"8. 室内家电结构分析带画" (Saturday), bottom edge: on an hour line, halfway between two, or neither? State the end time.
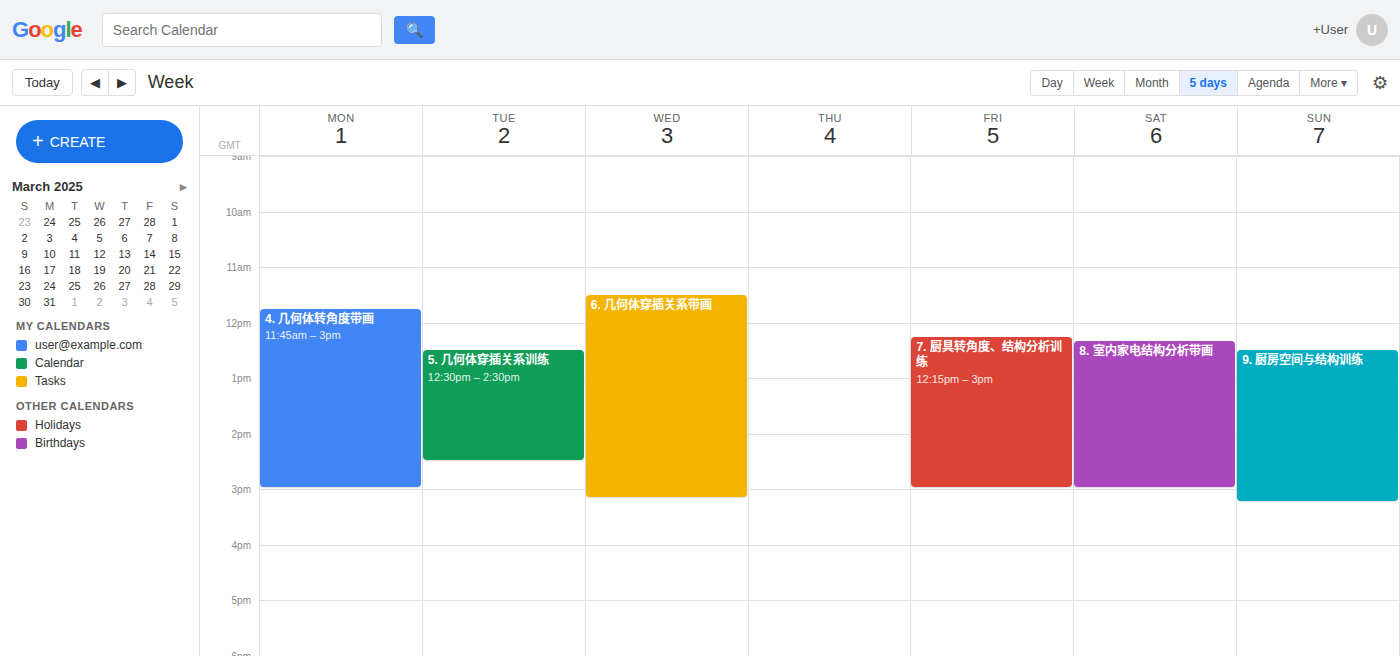
3:00 PM -- exactly on the 3 PM line.